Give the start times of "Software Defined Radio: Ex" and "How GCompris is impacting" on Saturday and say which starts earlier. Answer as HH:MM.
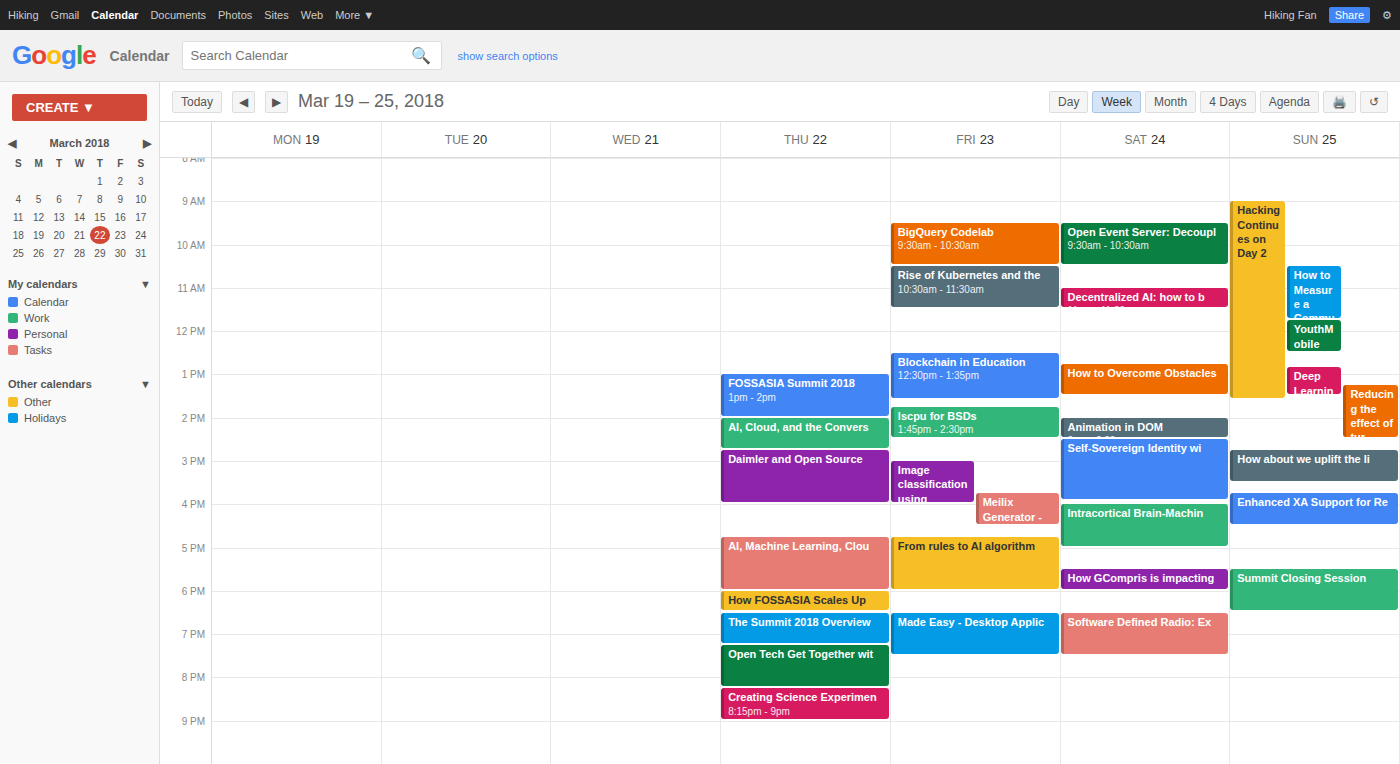
"How GCompris is impacting" 17:30; "Software Defined Radio: Ex" 18:30.